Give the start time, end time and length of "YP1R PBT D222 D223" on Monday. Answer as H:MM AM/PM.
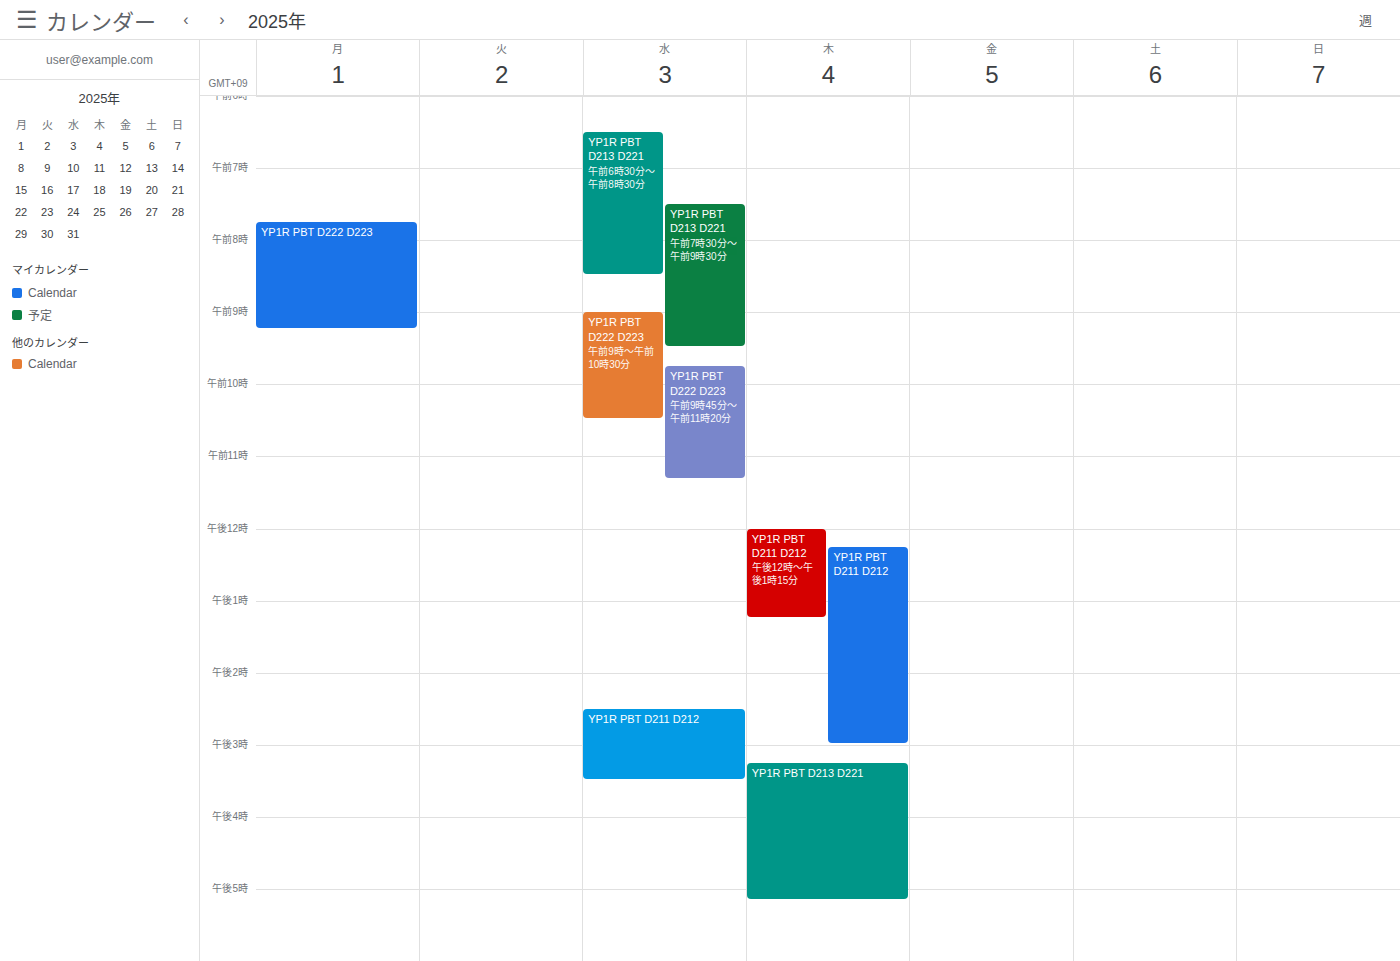
7:45 AM to 9:15 AM, 1 hour 30 minutes